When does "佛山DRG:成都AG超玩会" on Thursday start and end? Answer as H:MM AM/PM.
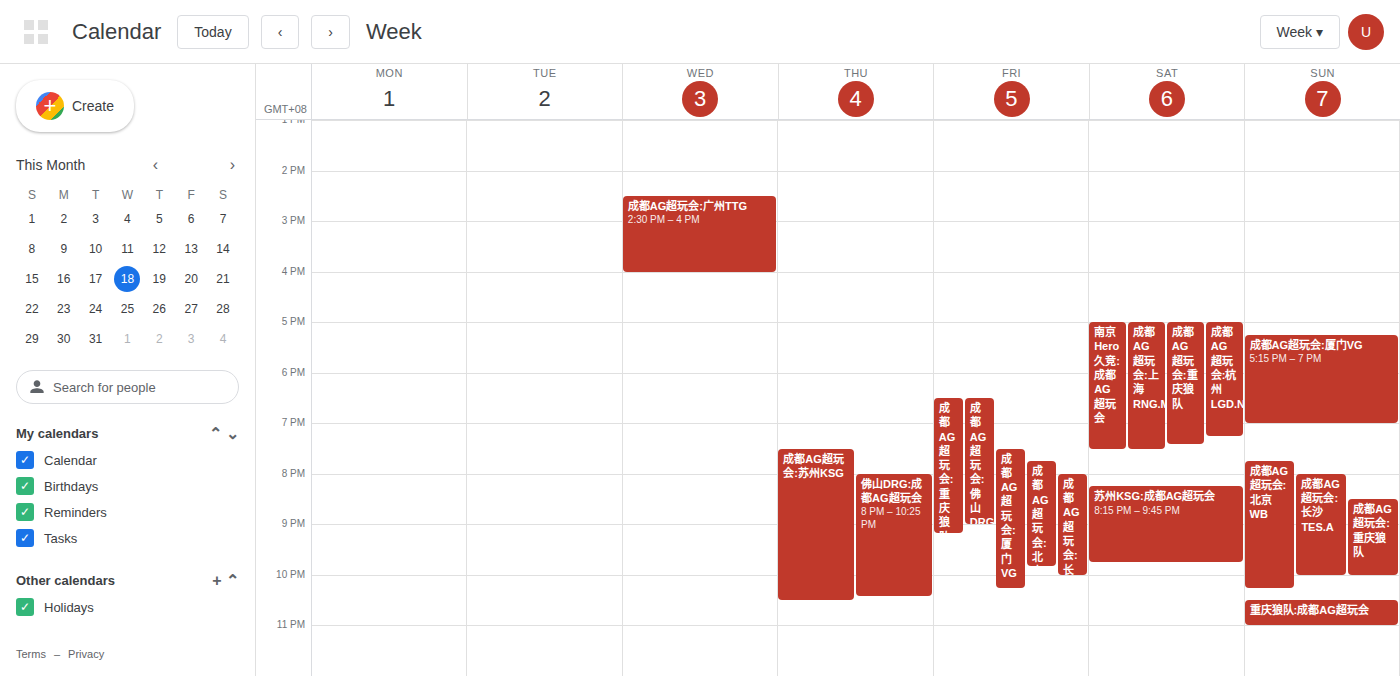
8:00 PM to 10:25 PM